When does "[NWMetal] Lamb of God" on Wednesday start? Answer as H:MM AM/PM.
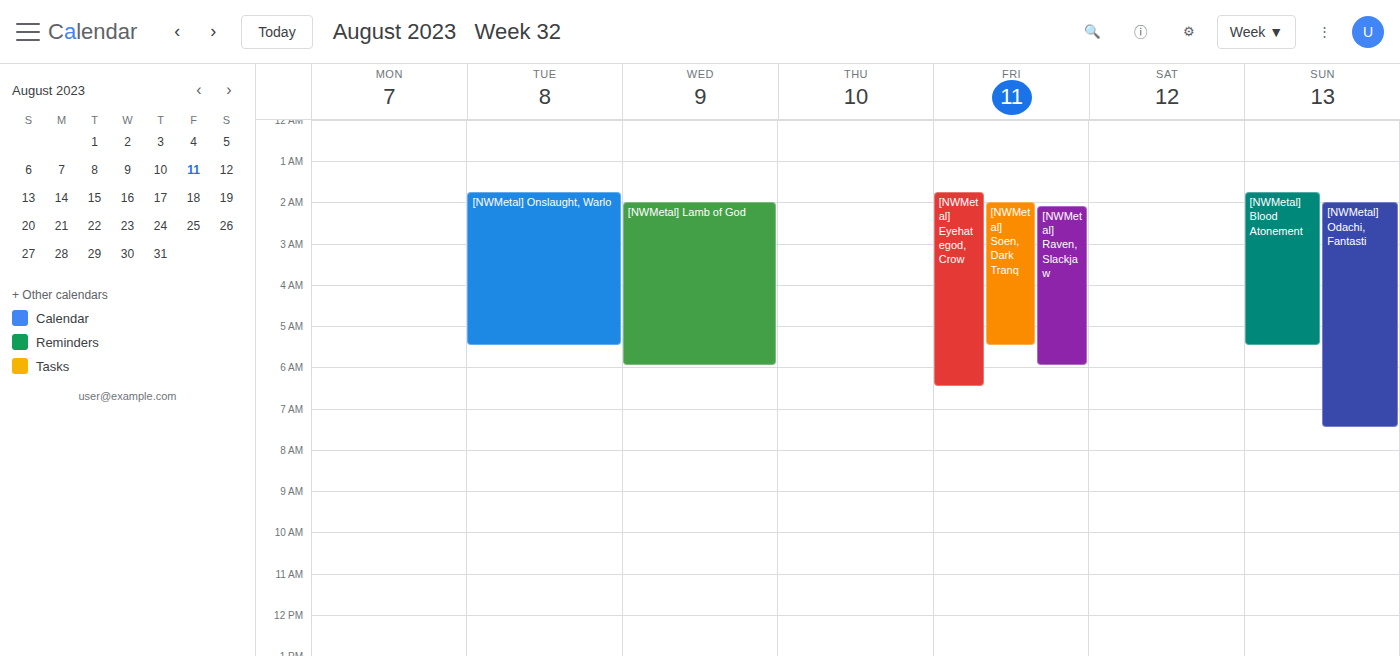
2:00 AM